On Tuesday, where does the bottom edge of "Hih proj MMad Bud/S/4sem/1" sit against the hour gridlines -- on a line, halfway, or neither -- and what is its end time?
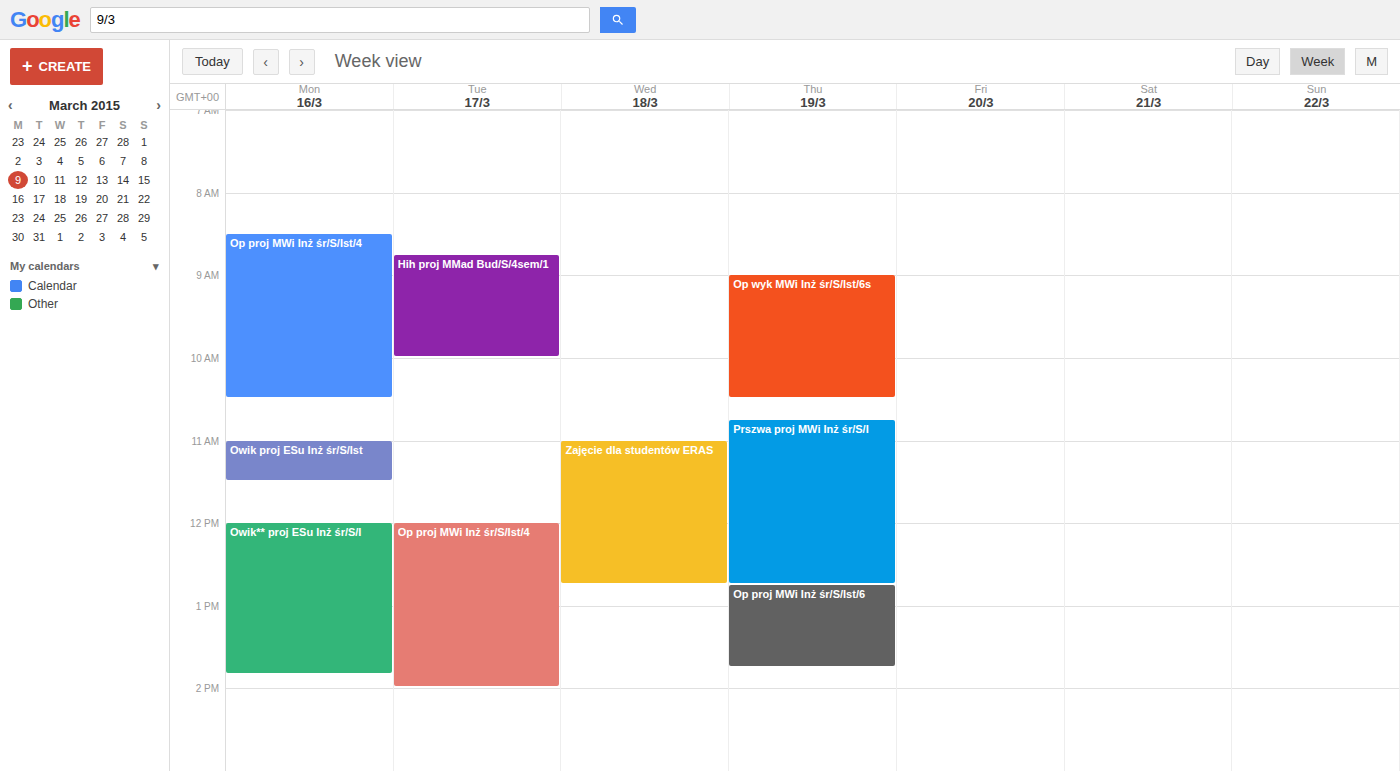
10:00 AM -- exactly on the 10 AM line.